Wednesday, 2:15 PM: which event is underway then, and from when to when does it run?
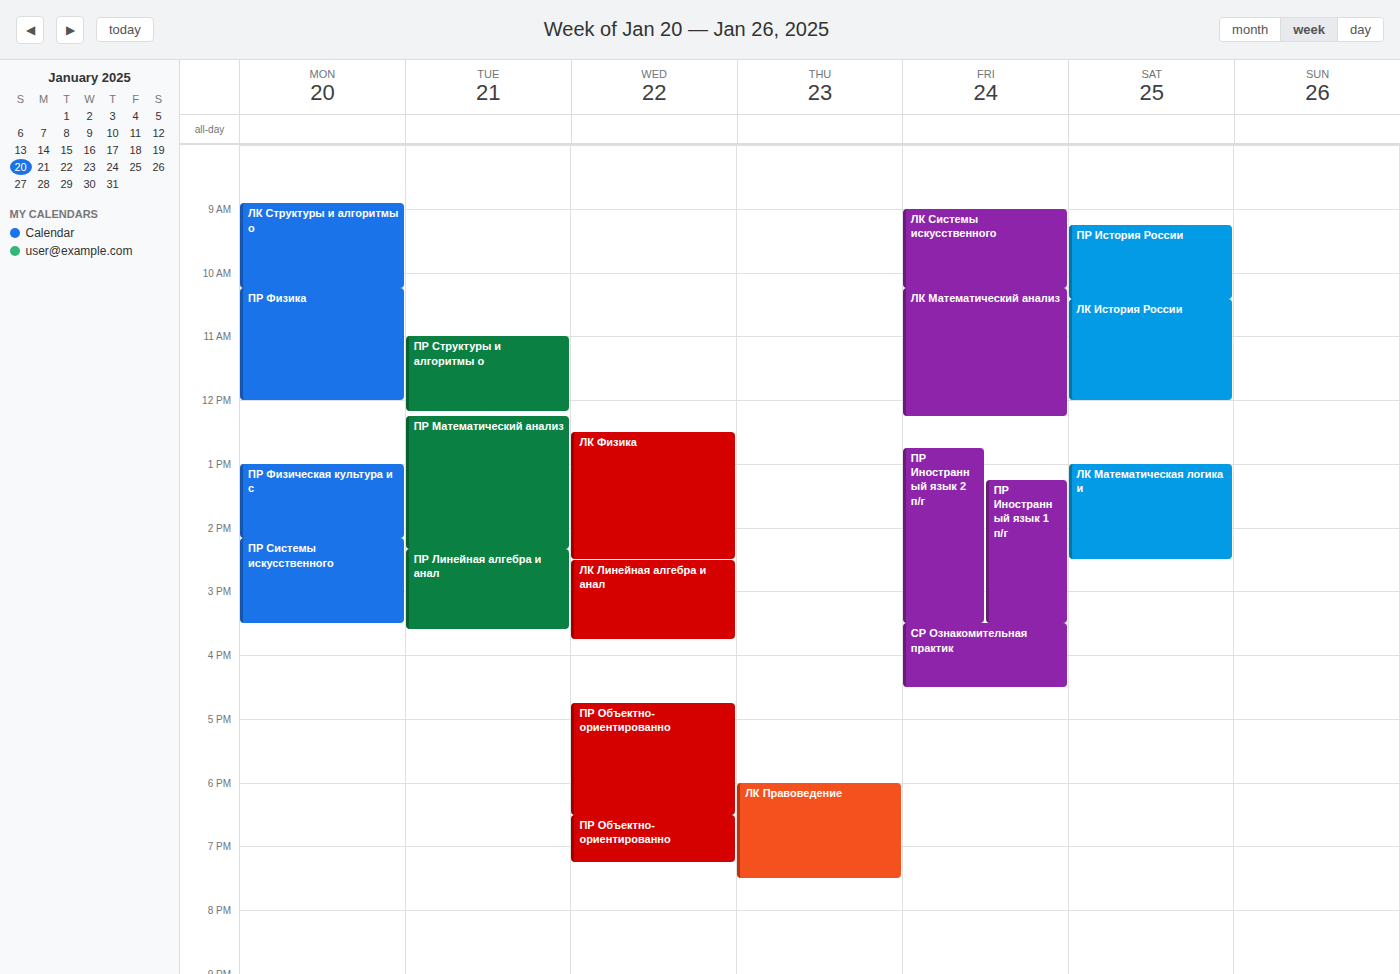
"ЛК Физика", 12:30 PM to 2:30 PM